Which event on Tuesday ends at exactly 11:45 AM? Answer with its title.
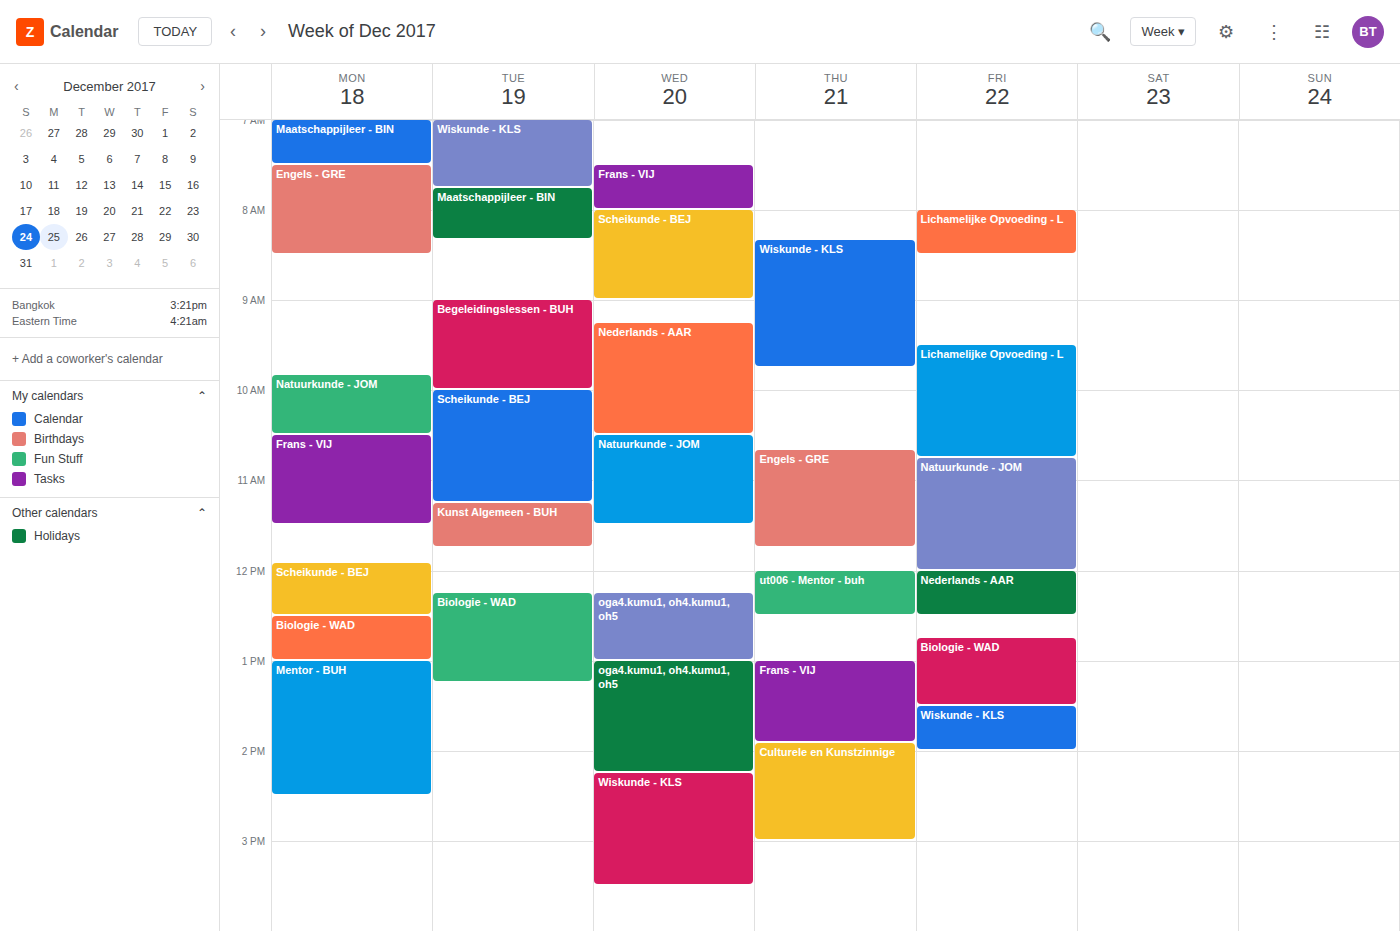
"Kunst Algemeen - BUH"